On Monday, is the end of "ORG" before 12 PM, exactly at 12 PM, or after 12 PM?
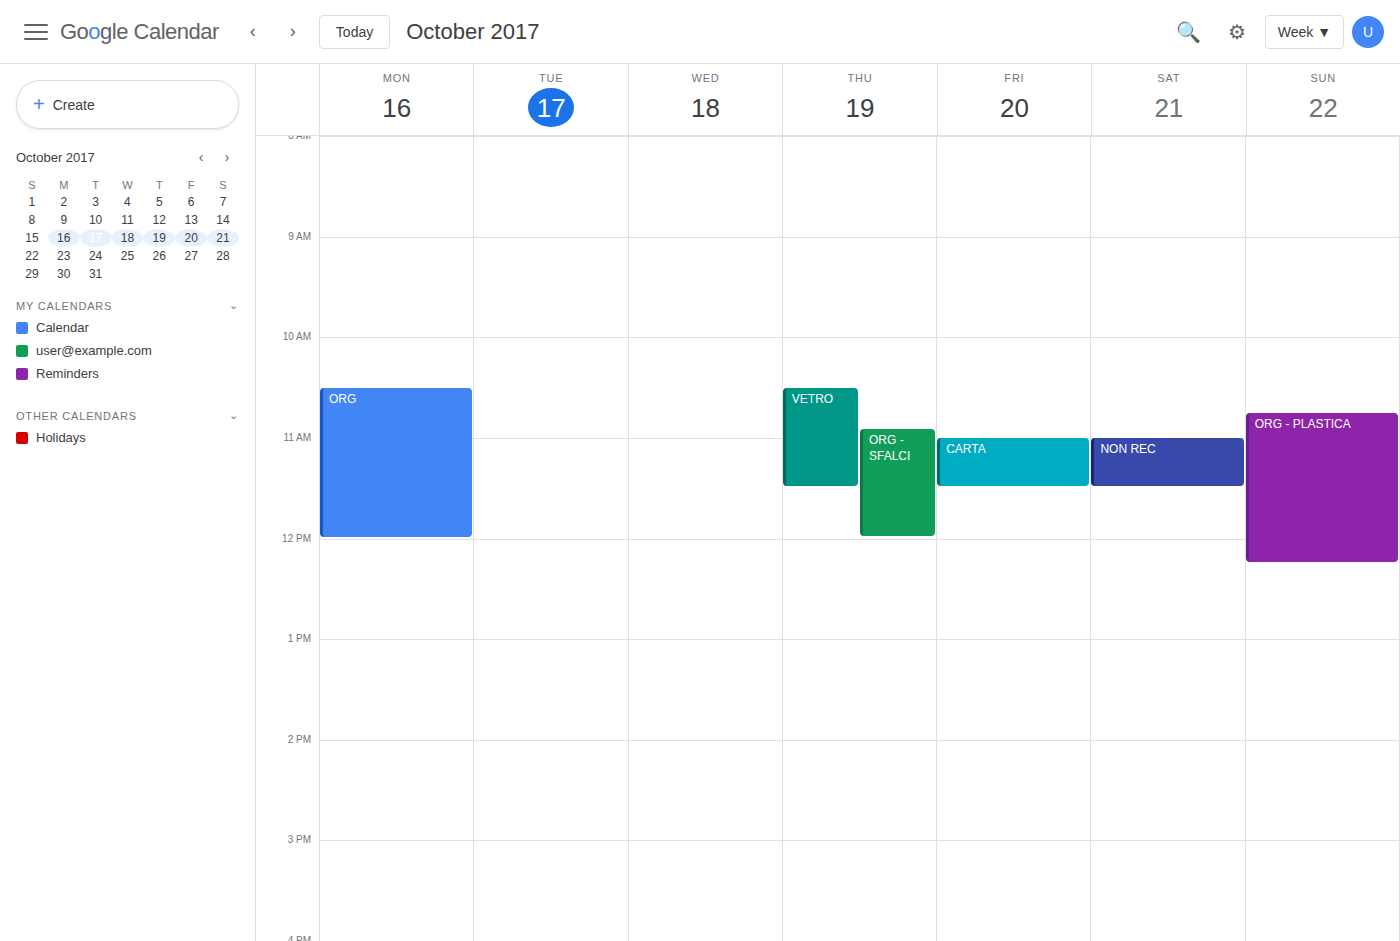
12:00 PM -- exactly at 12 PM, on the 12 PM line.